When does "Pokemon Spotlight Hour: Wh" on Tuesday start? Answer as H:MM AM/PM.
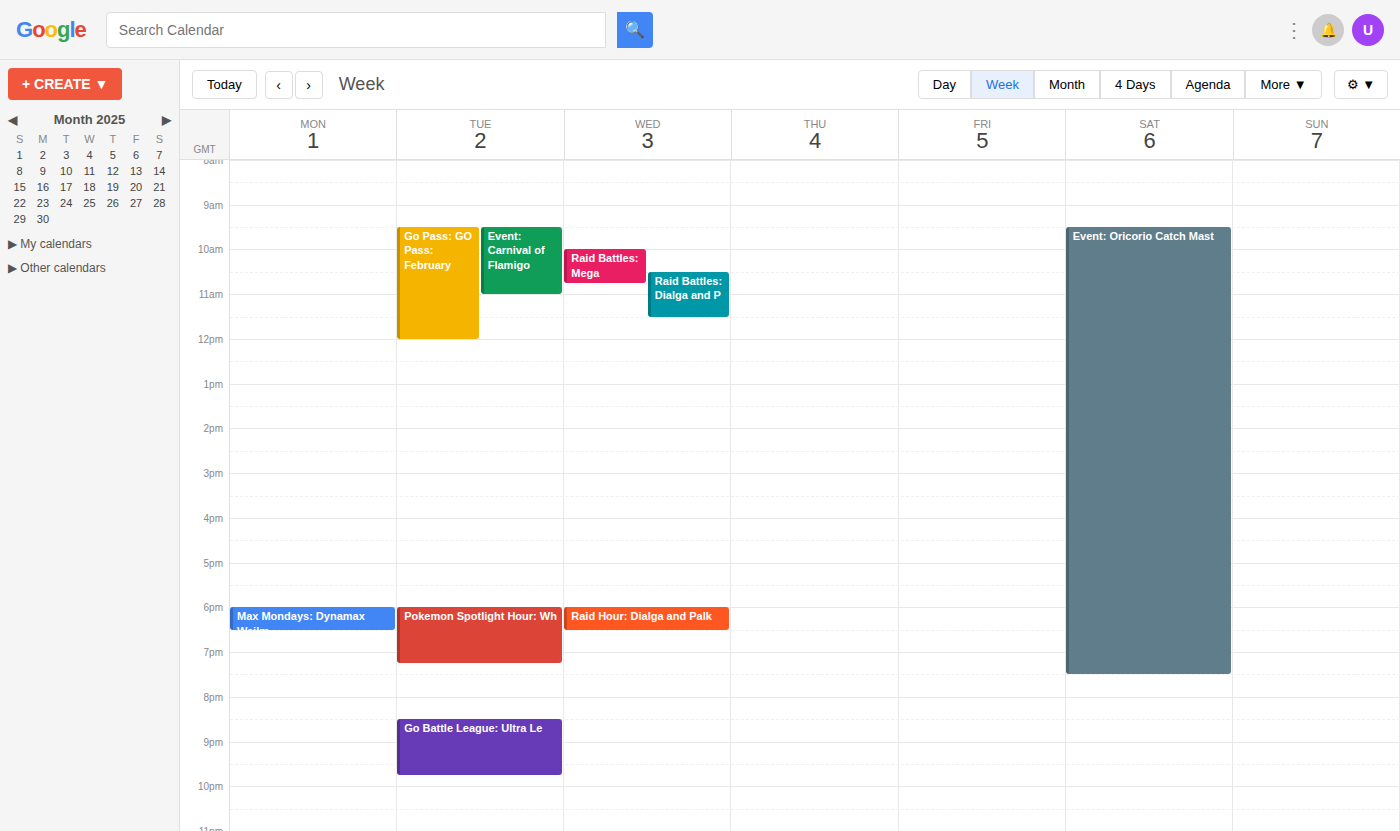
6:00 PM